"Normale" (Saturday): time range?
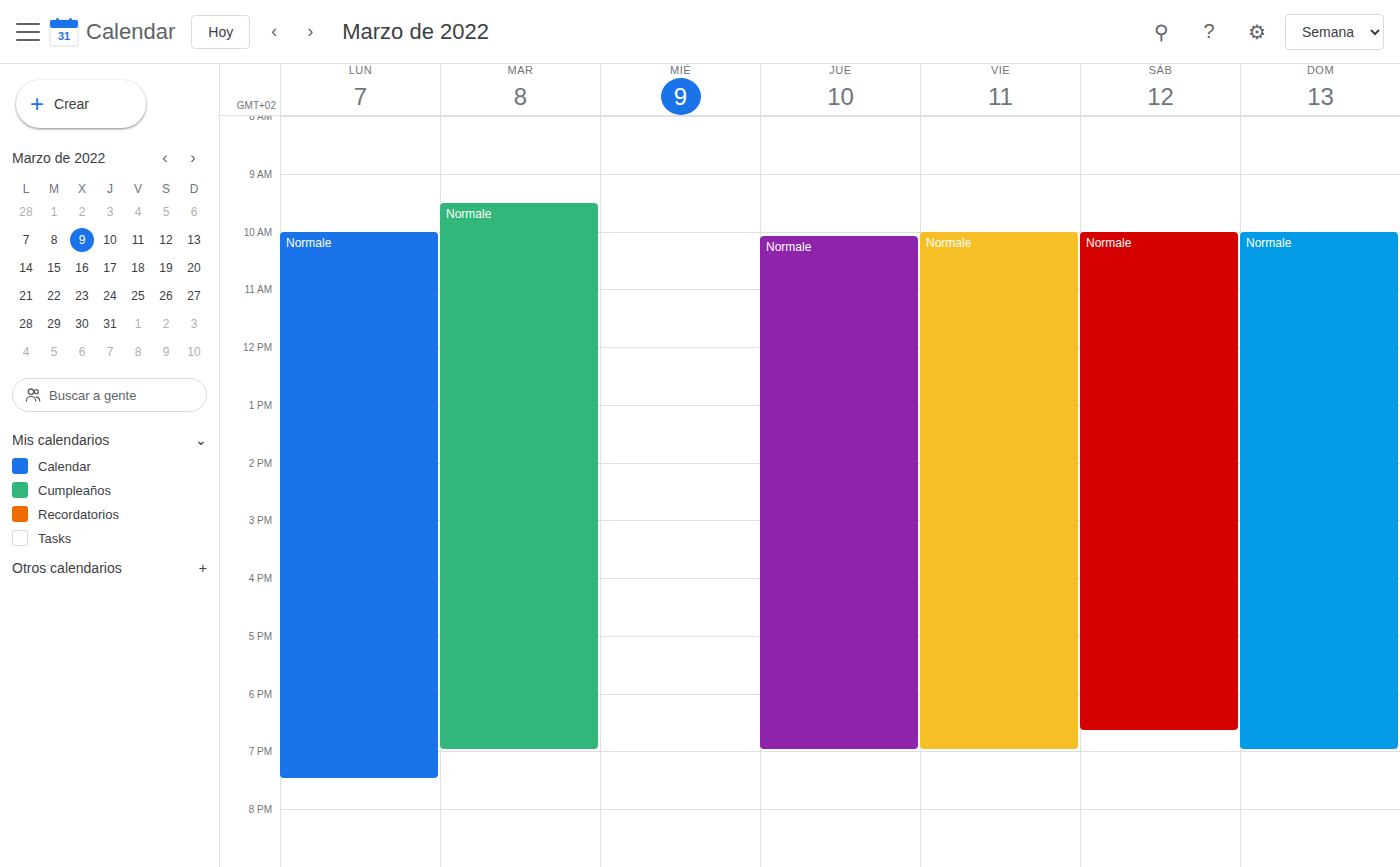
10:00 AM to 6:40 PM